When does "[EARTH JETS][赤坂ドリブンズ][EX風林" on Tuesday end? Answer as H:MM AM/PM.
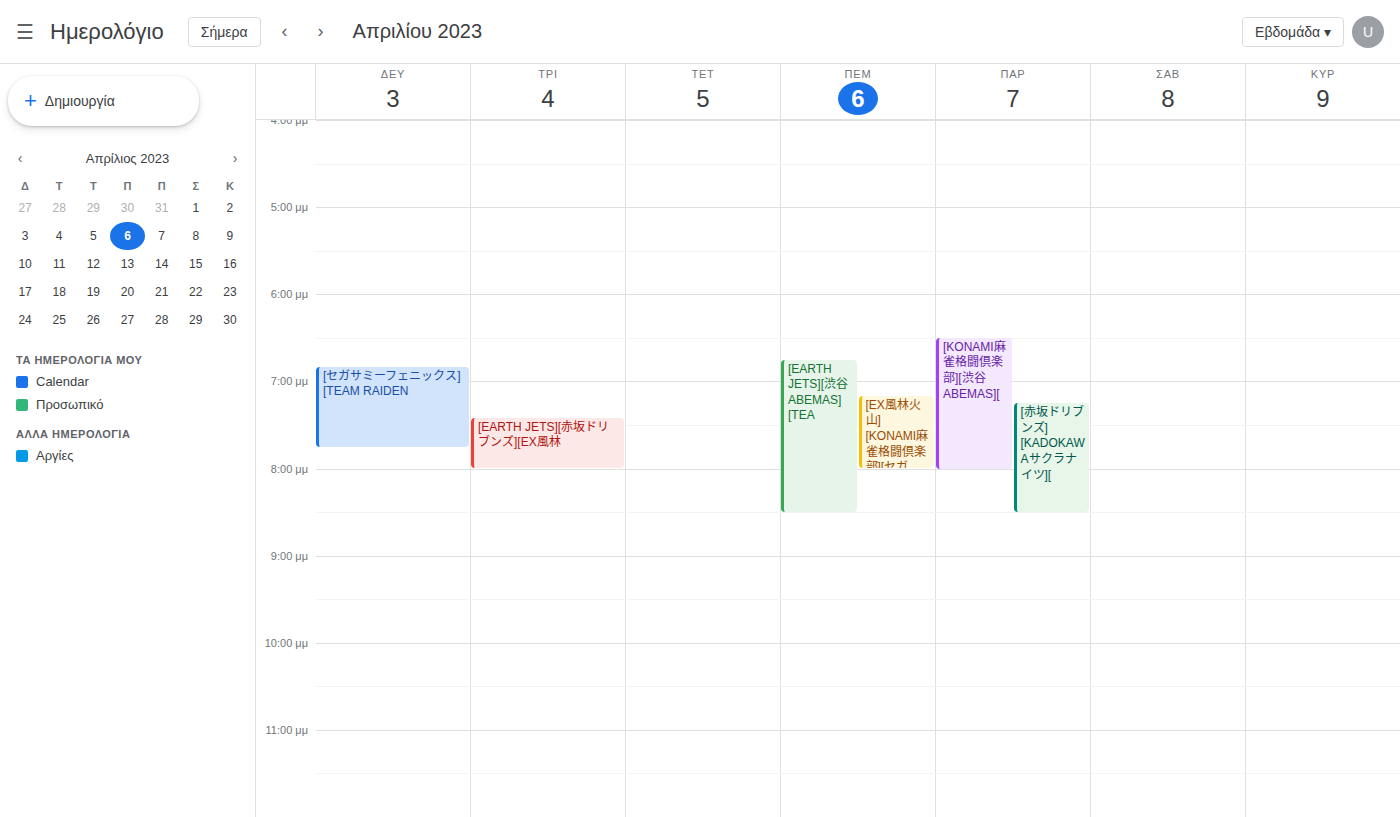
8:00 PM